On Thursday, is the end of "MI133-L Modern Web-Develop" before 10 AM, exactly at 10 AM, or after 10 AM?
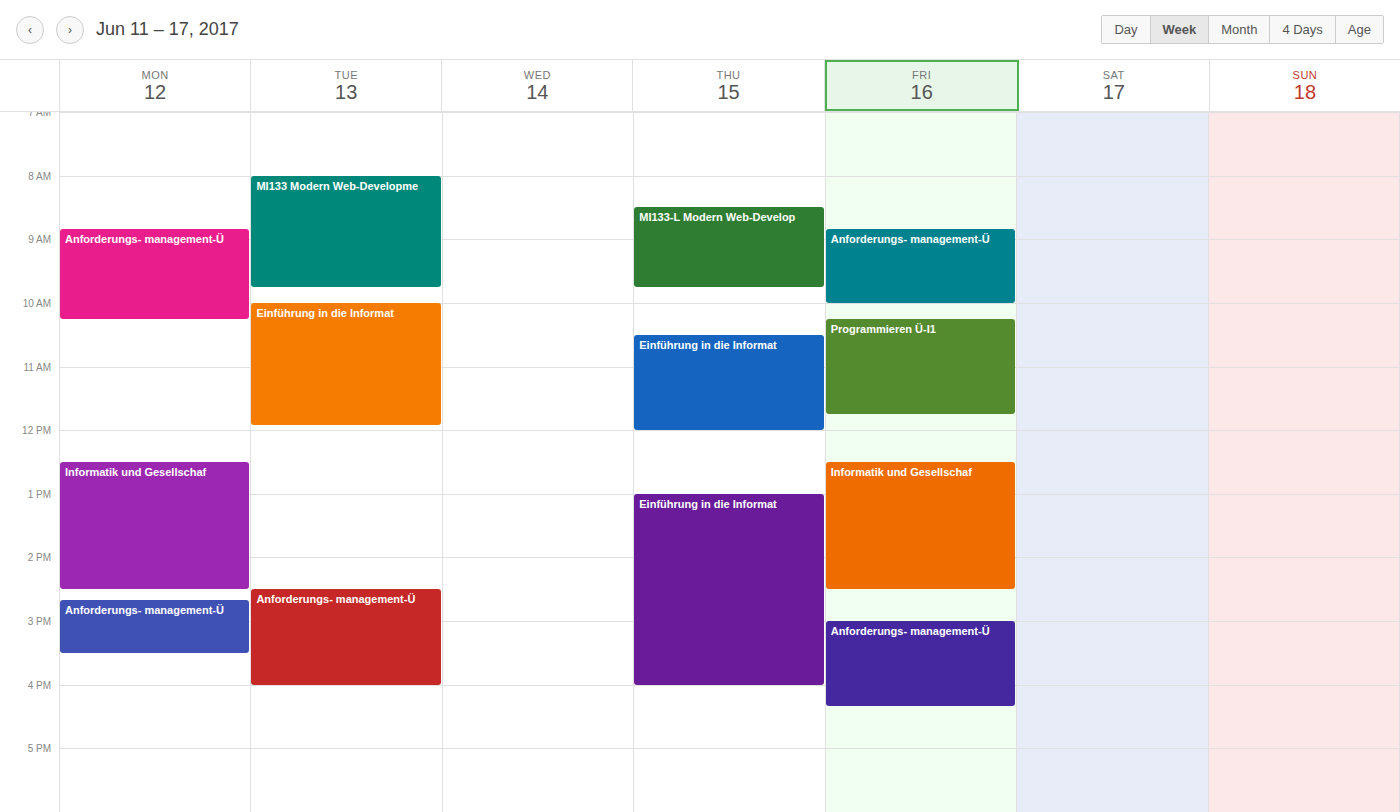
9:45 AM -- before 10 AM, 15 minutes above the 10 AM line.